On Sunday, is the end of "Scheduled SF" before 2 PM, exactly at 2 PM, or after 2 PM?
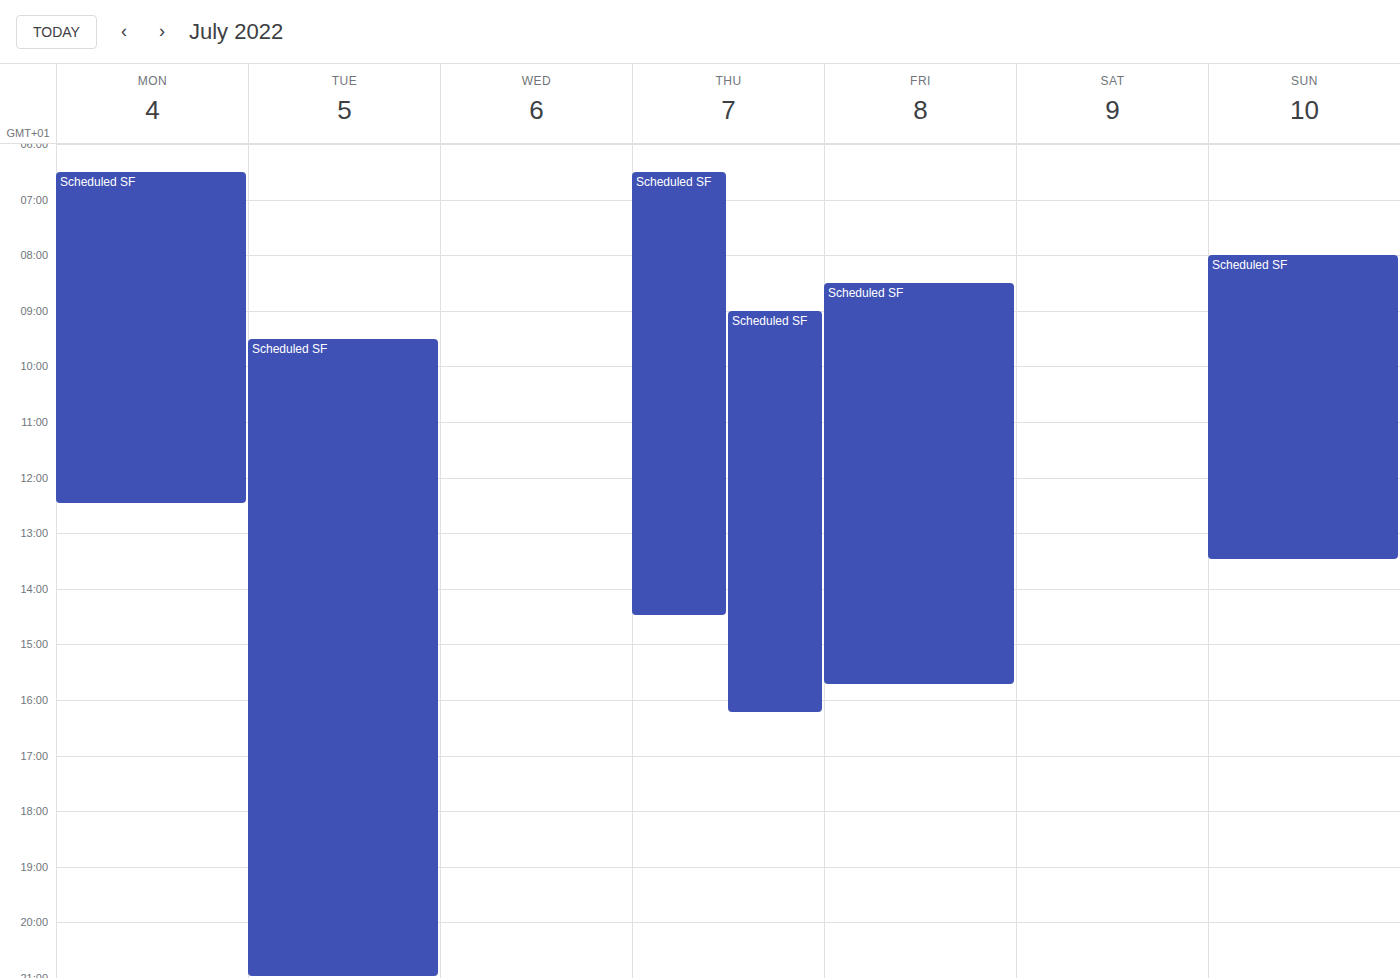
1:30 PM -- before 2 PM, 30 minutes above the 2 PM line.